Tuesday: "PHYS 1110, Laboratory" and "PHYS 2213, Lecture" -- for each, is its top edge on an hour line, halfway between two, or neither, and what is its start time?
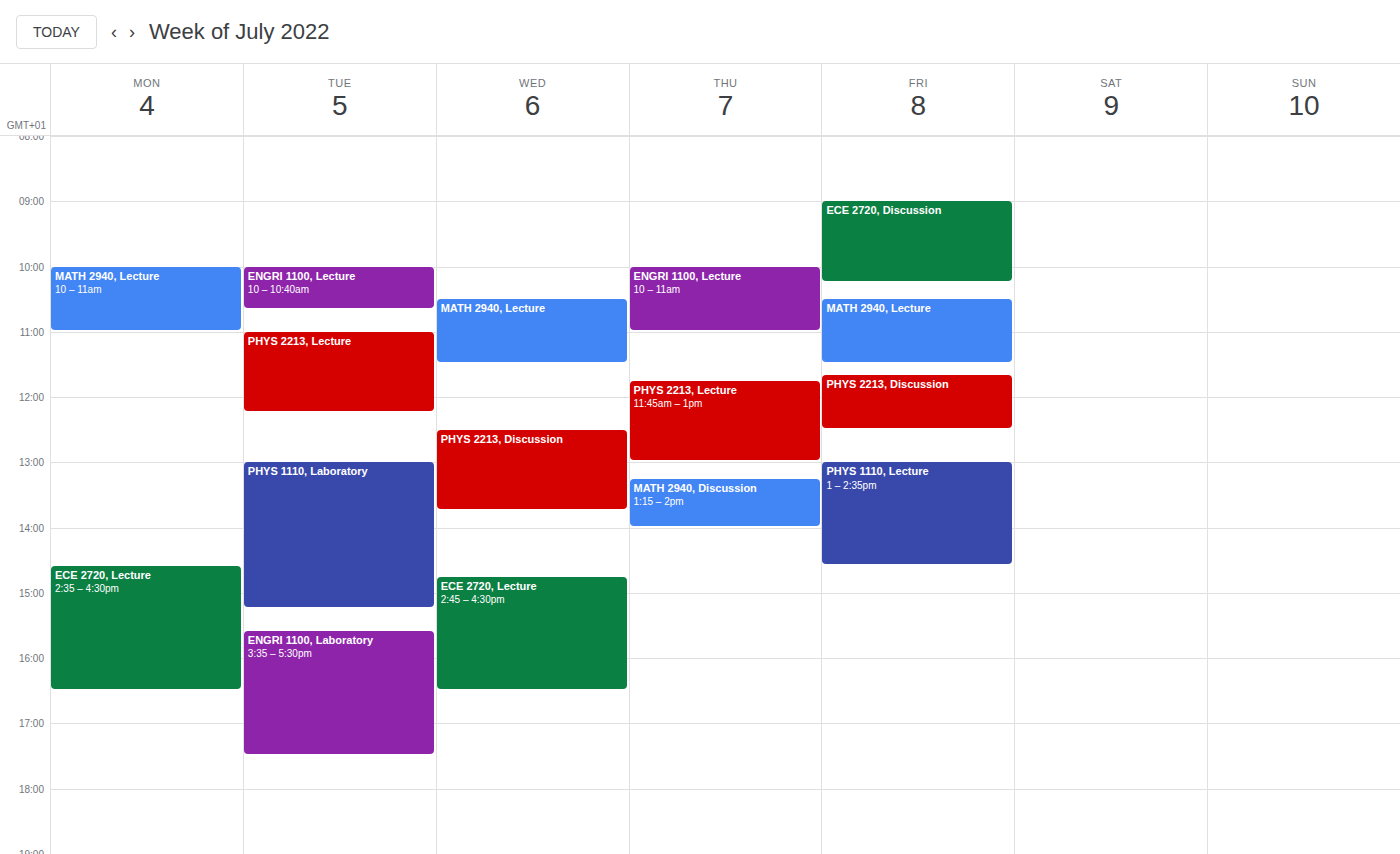
"PHYS 1110, Laboratory": 13:00, exactly on the 13:00 line. "PHYS 2213, Lecture": 11:00, exactly on the 11:00 line.